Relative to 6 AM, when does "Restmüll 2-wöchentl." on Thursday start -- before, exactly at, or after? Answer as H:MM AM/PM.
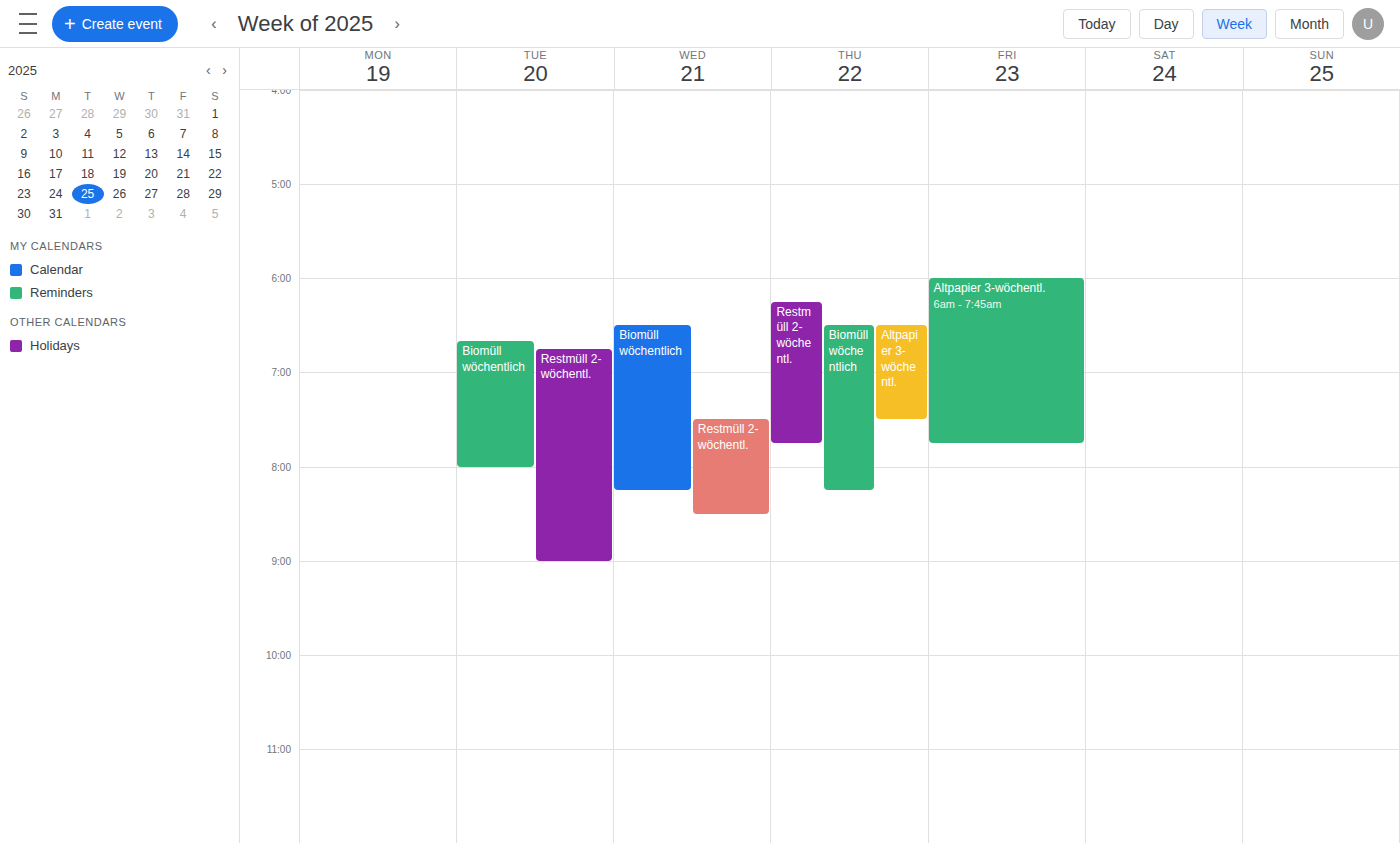
6:15 AM -- after 6 AM, 15 minutes below the 6 AM line.